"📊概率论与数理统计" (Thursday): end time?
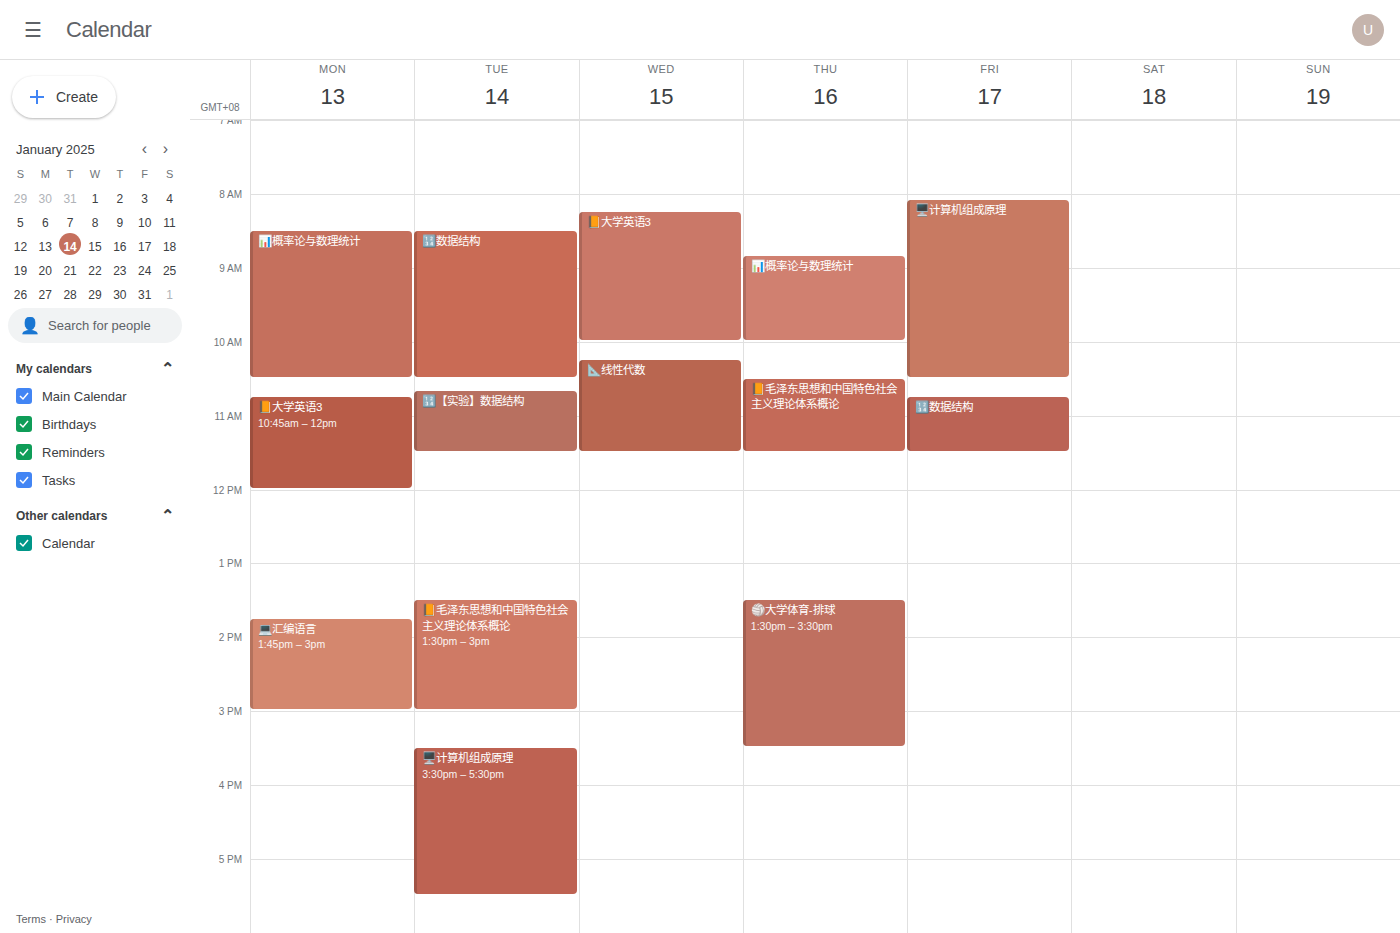
10:00